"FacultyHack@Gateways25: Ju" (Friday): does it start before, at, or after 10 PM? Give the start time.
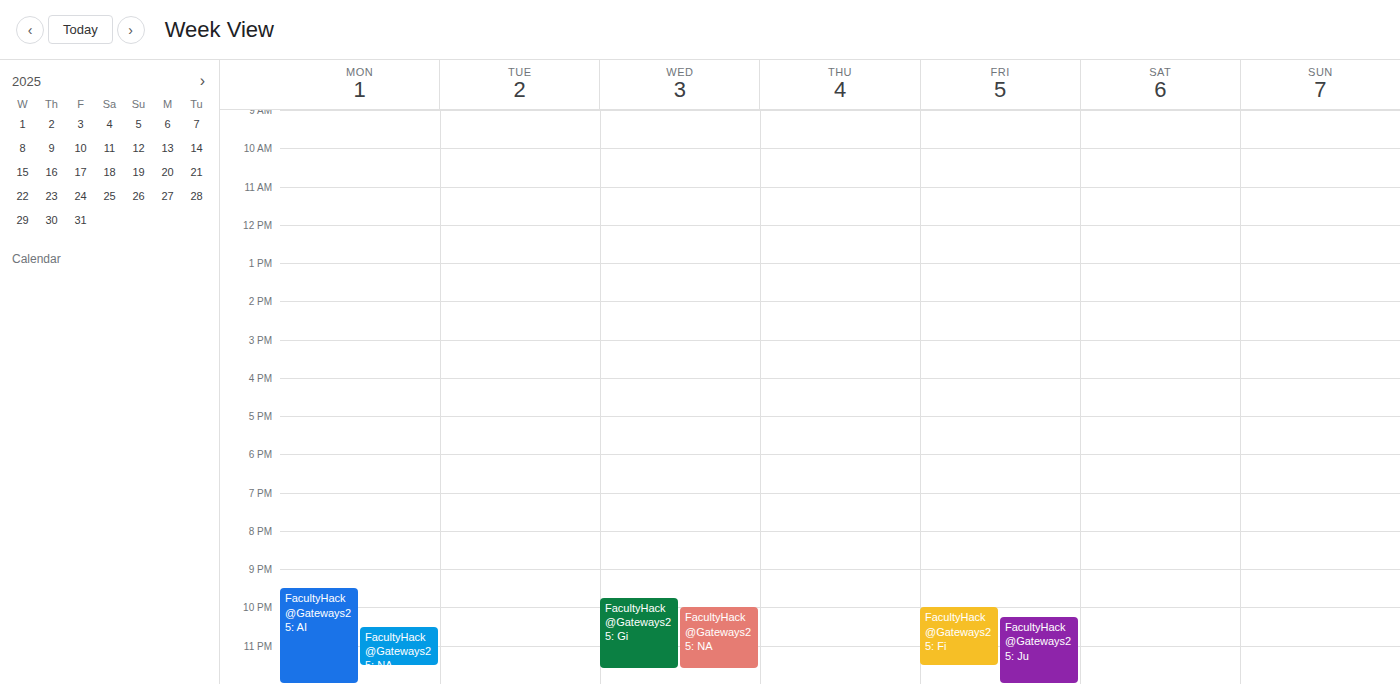
10:15 PM -- after 10 PM, 15 minutes below the 10 PM line.